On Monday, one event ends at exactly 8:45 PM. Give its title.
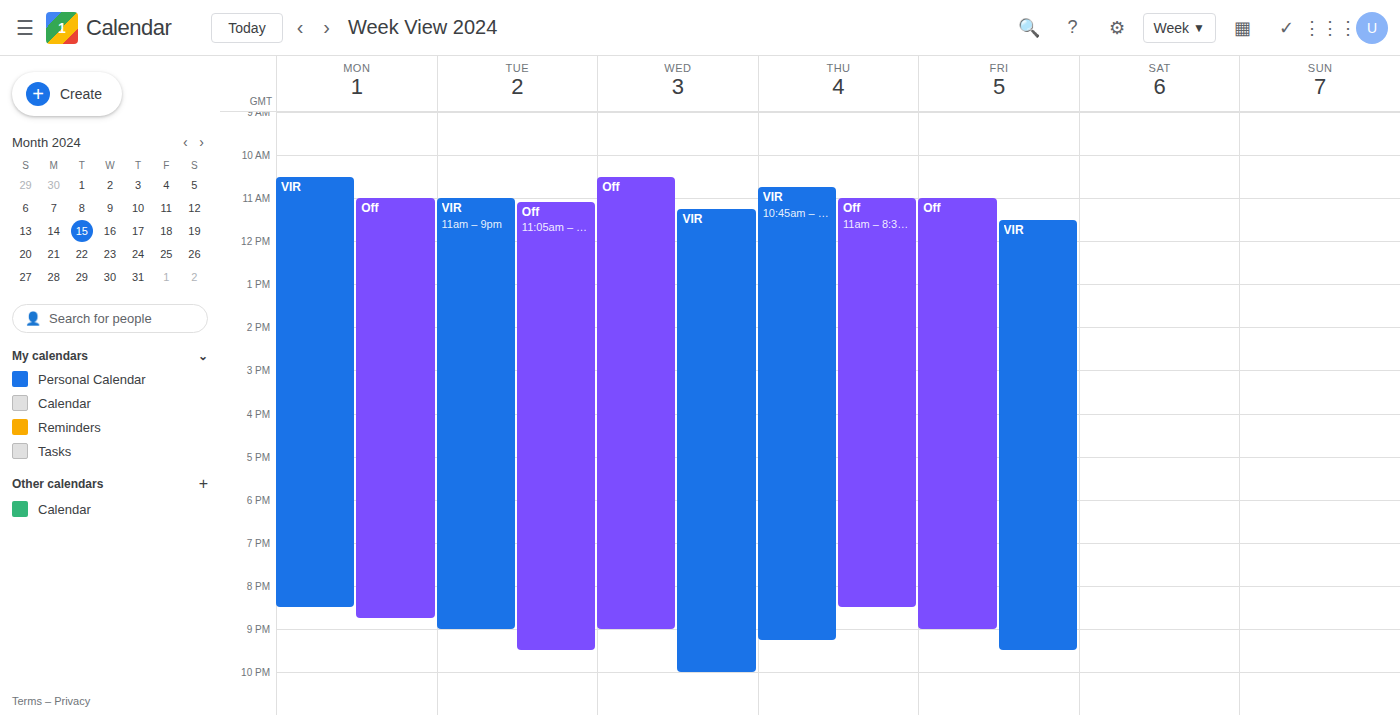
"Off"